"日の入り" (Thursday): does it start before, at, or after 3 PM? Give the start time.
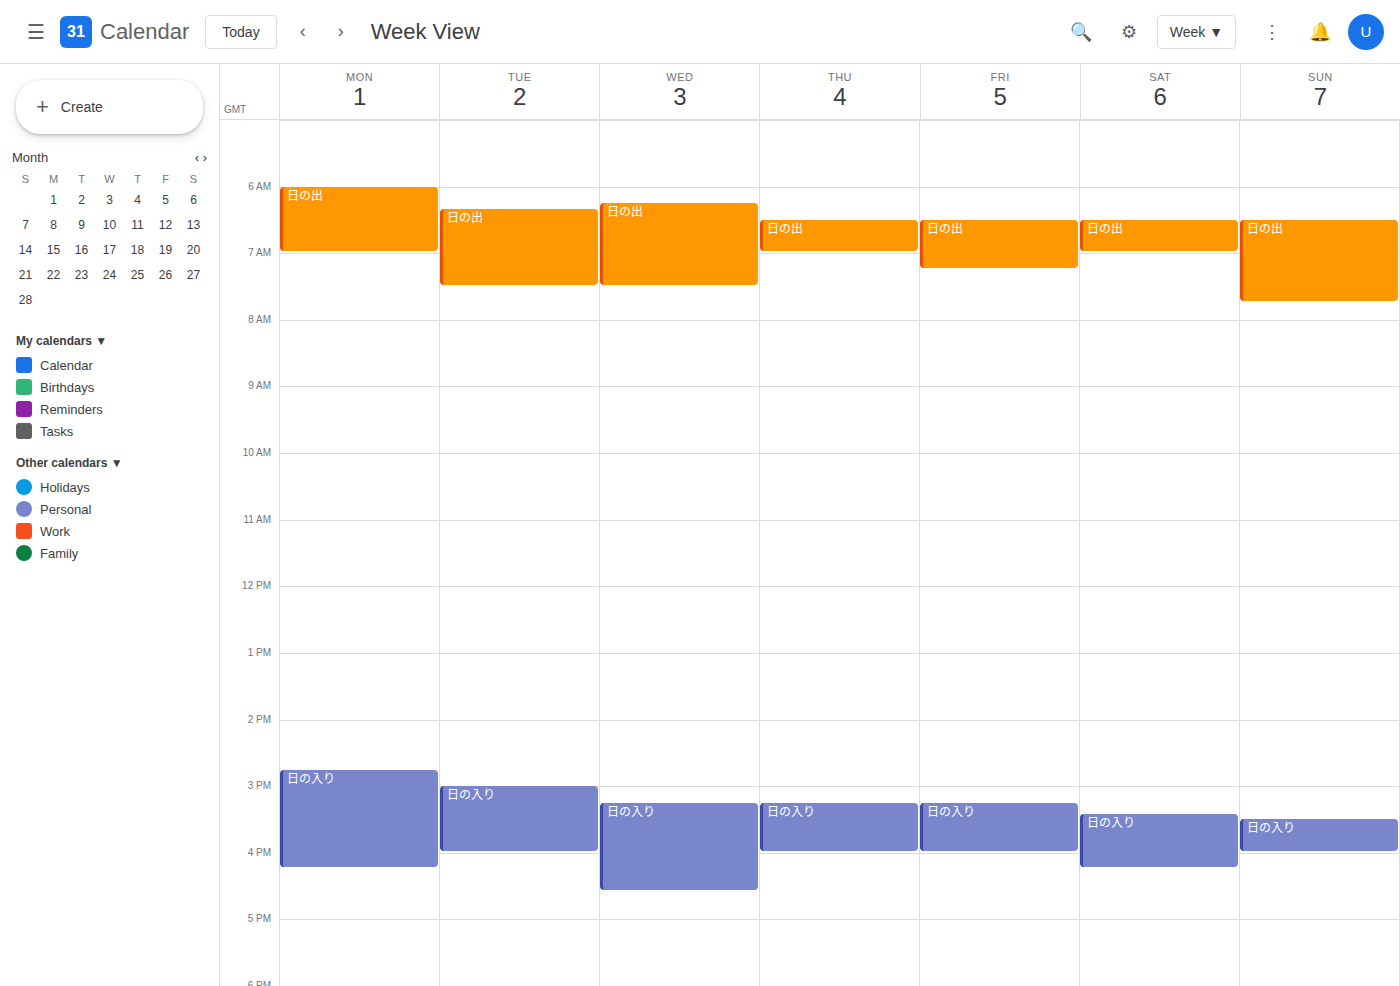
3:15 PM -- after 3 PM, 15 minutes below the 3 PM line.